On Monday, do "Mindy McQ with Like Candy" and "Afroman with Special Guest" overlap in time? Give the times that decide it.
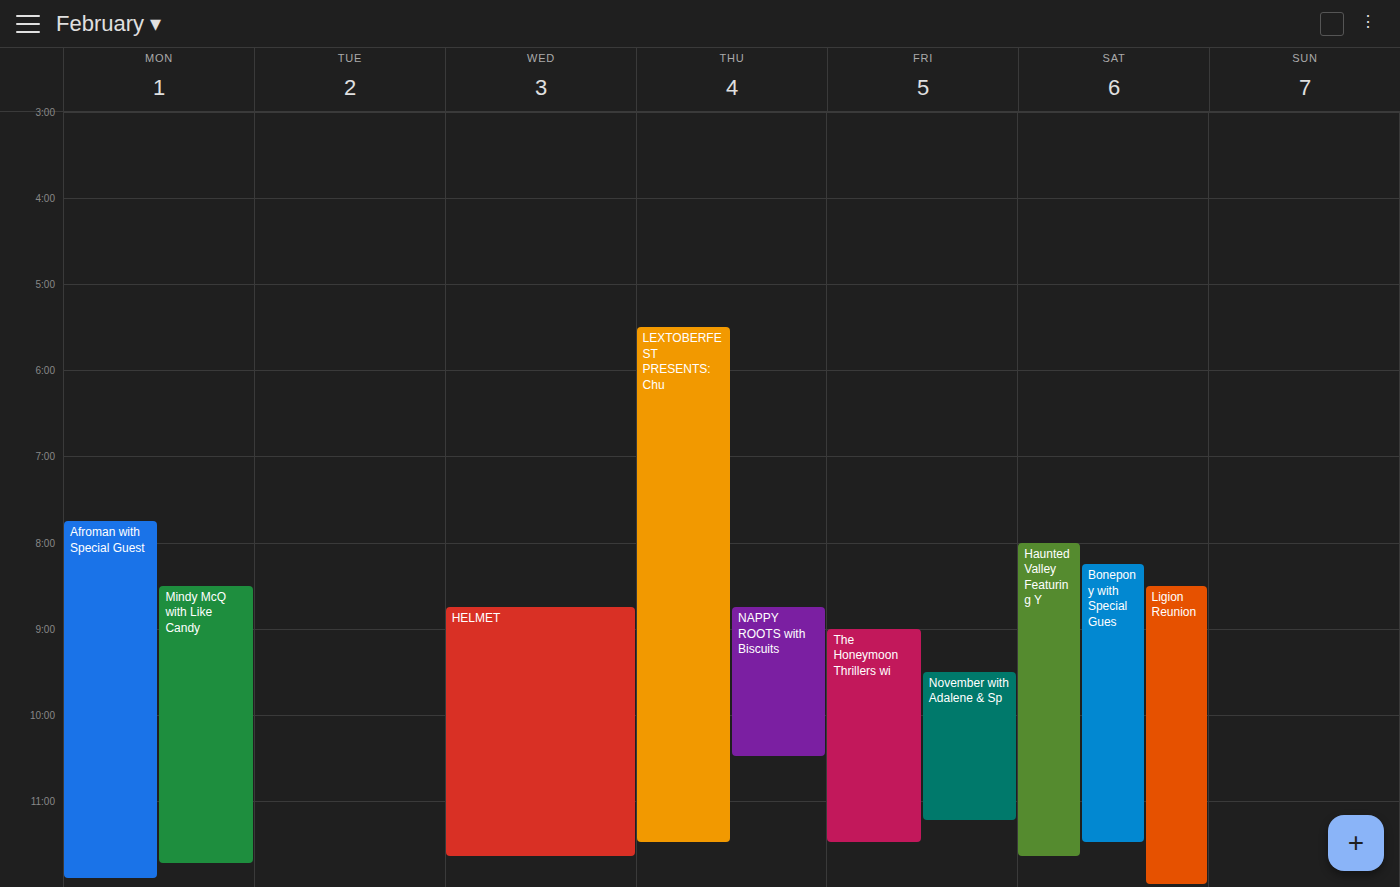
"Mindy McQ with Like Candy" runs 8:30 PM to 11:45 PM, inside "Afroman with Special Guest" -- they overlap.